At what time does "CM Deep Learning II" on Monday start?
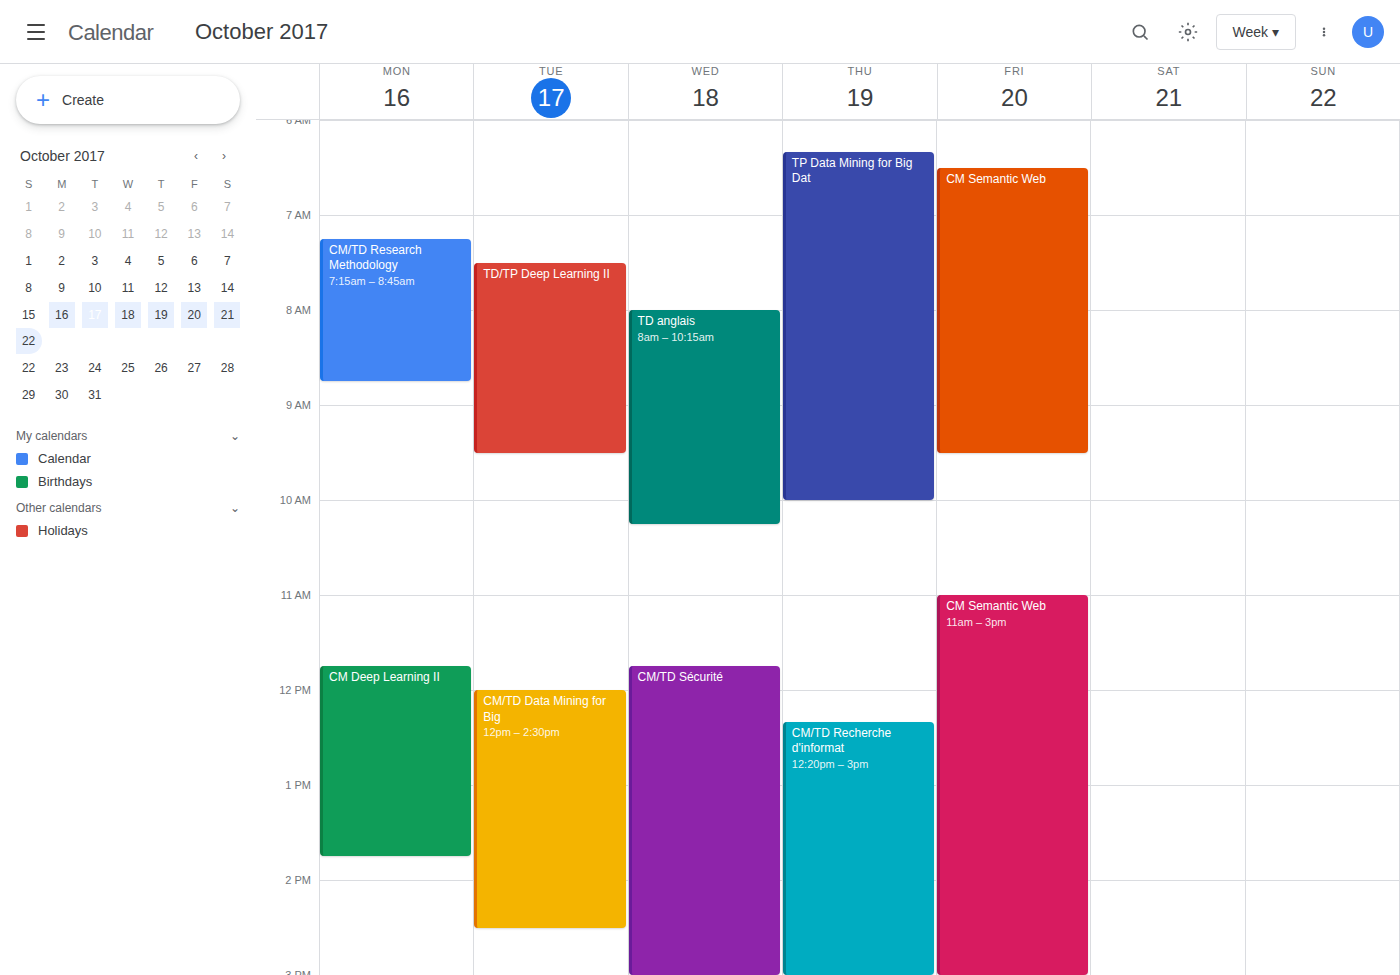
11:45 AM